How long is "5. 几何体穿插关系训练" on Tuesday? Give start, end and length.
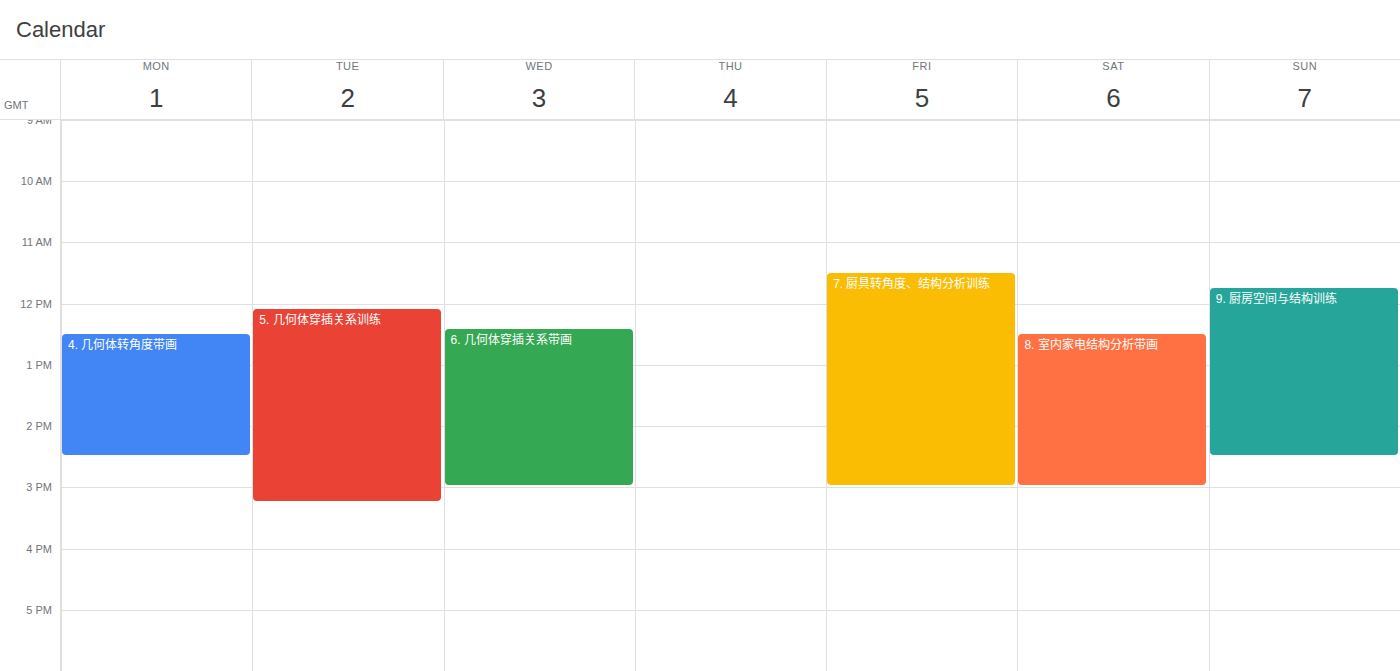
12:05 PM to 3:15 PM, 3 hours 10 minutes